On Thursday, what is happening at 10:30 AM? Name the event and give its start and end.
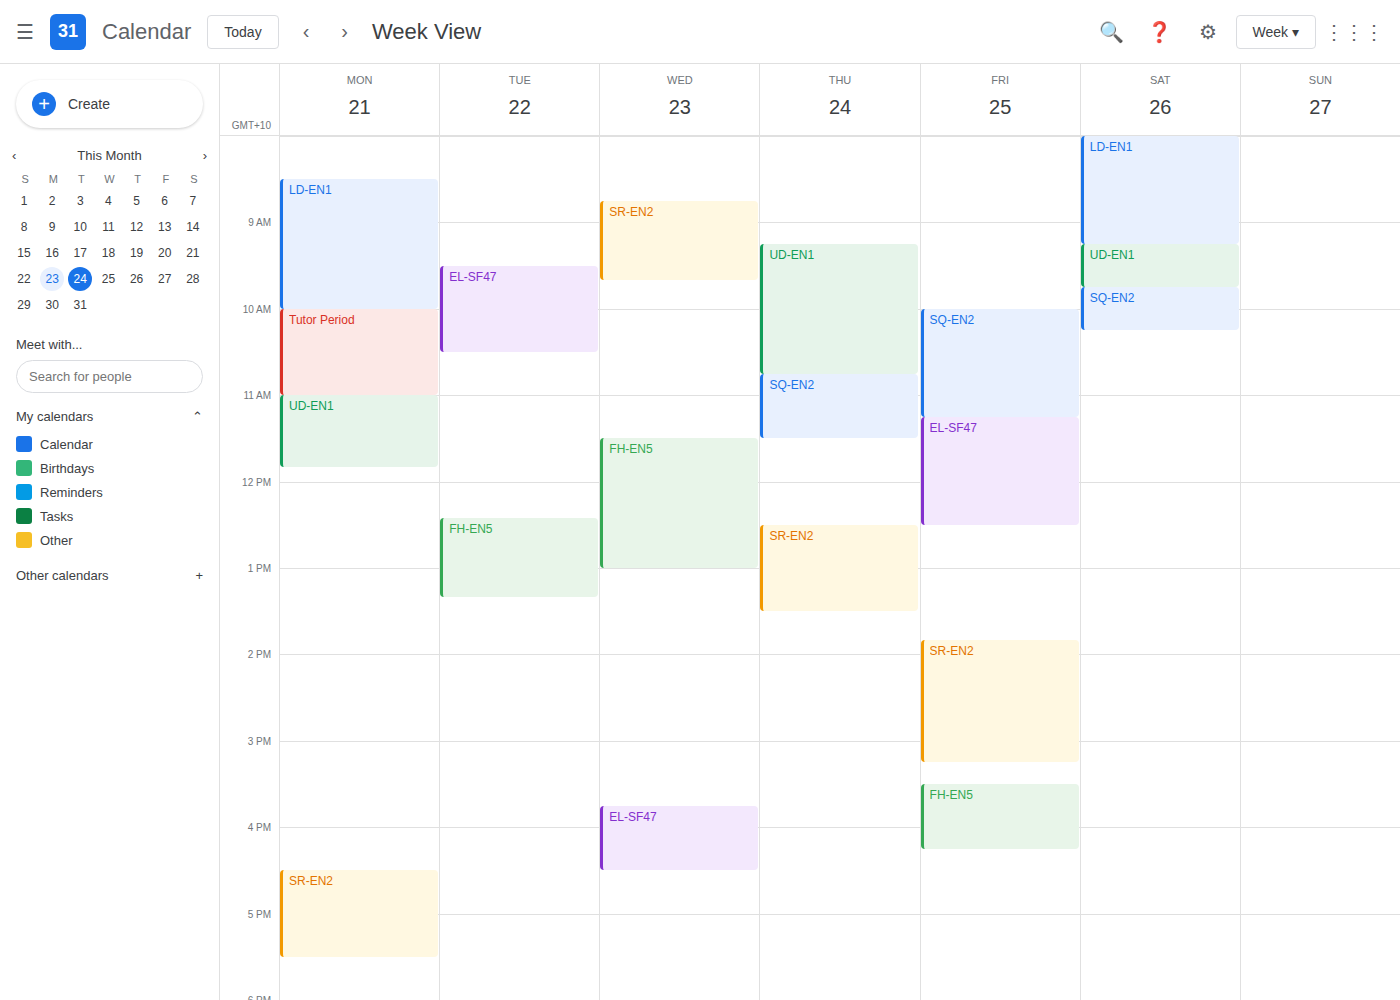
"UD-EN1", 9:15 AM to 10:45 AM